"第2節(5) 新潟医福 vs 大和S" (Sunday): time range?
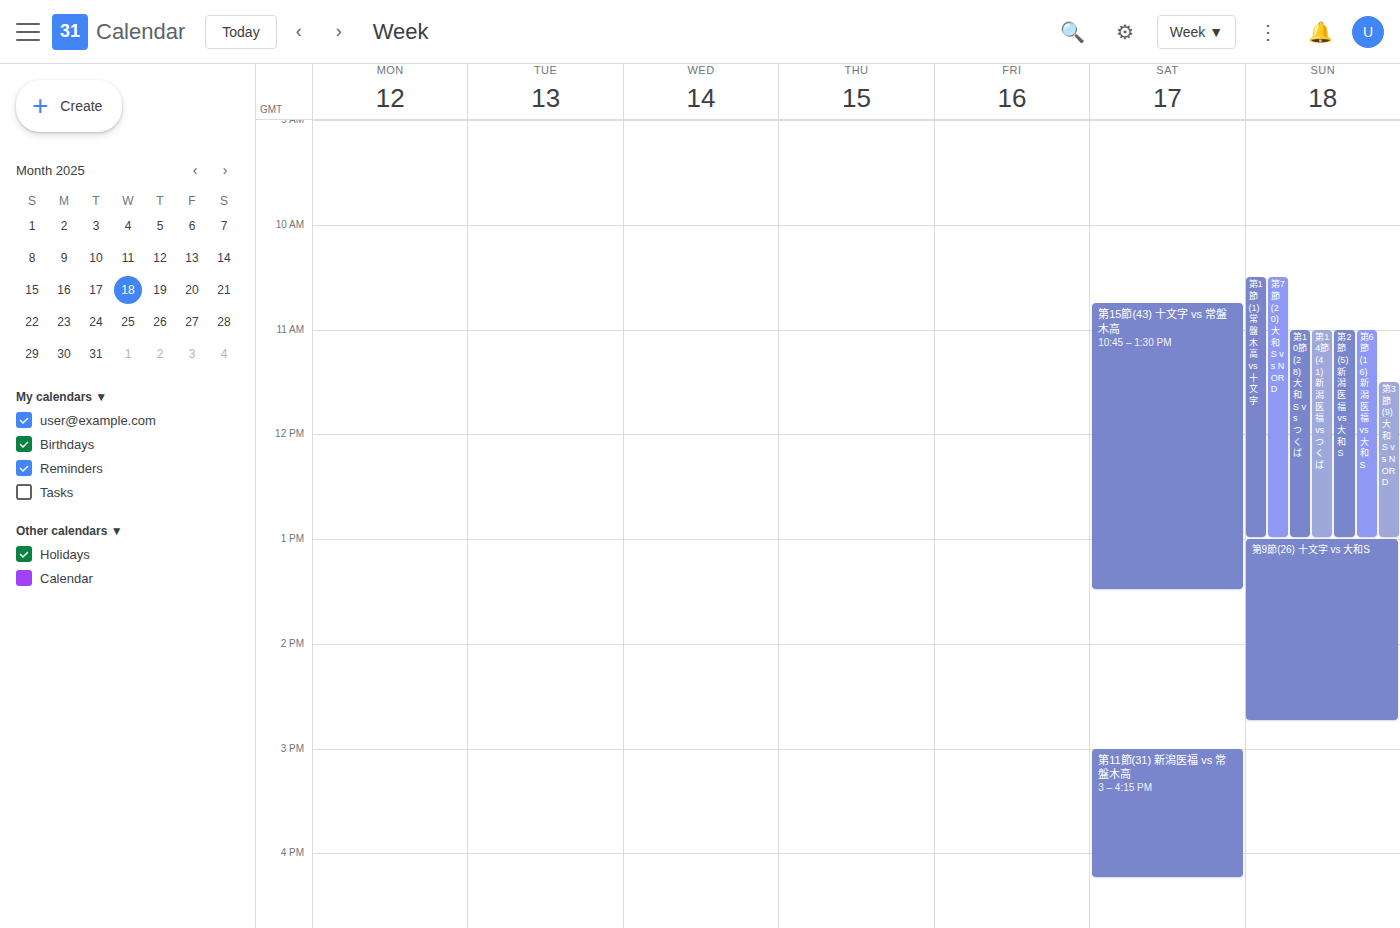
11:00 AM to 1:00 PM